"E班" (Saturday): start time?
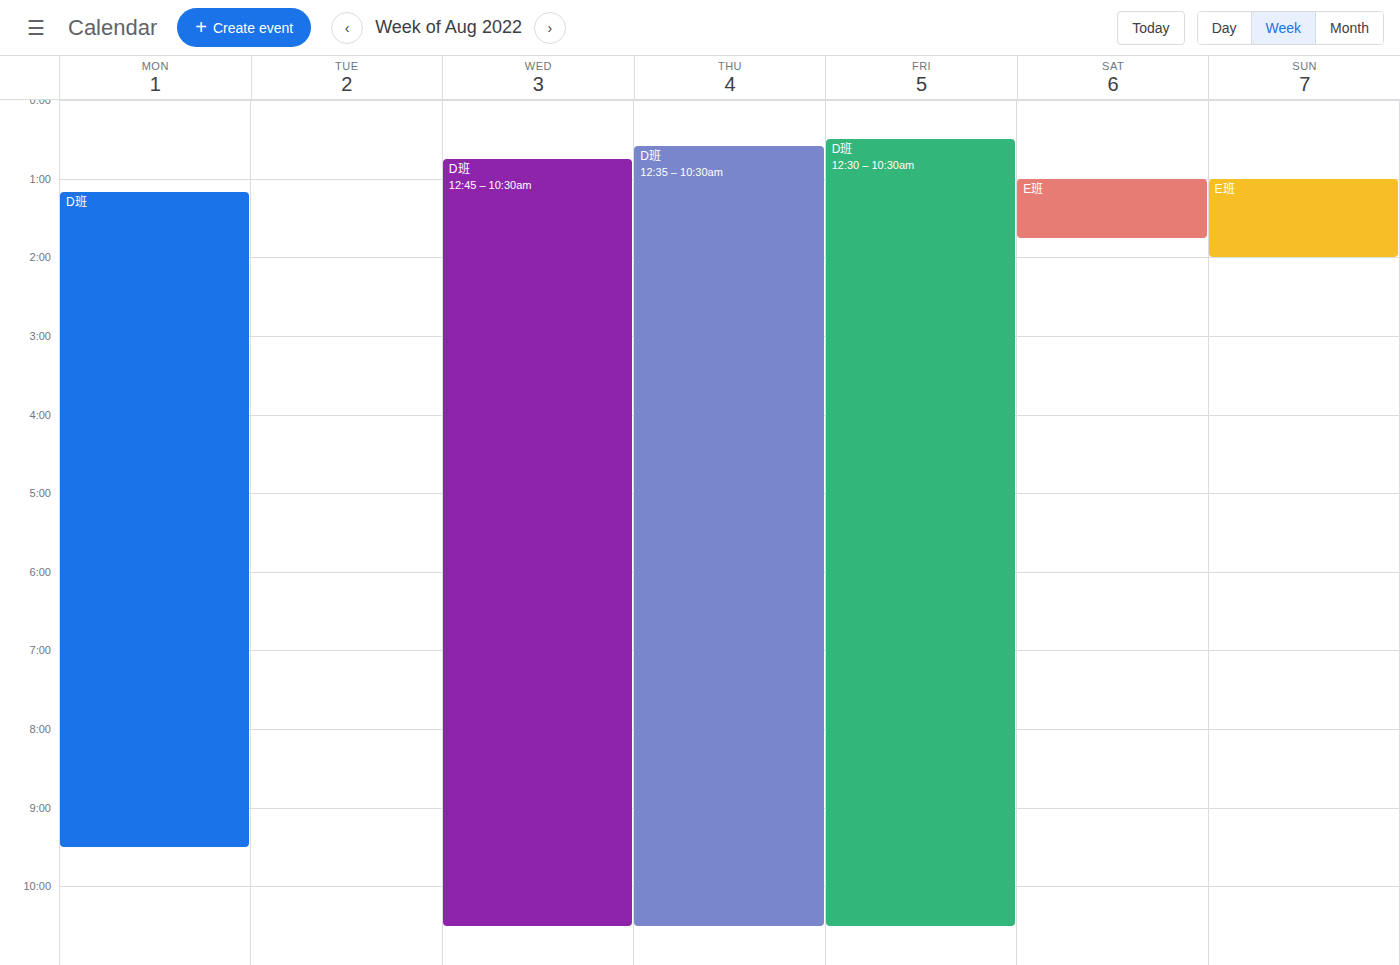
1:00 AM